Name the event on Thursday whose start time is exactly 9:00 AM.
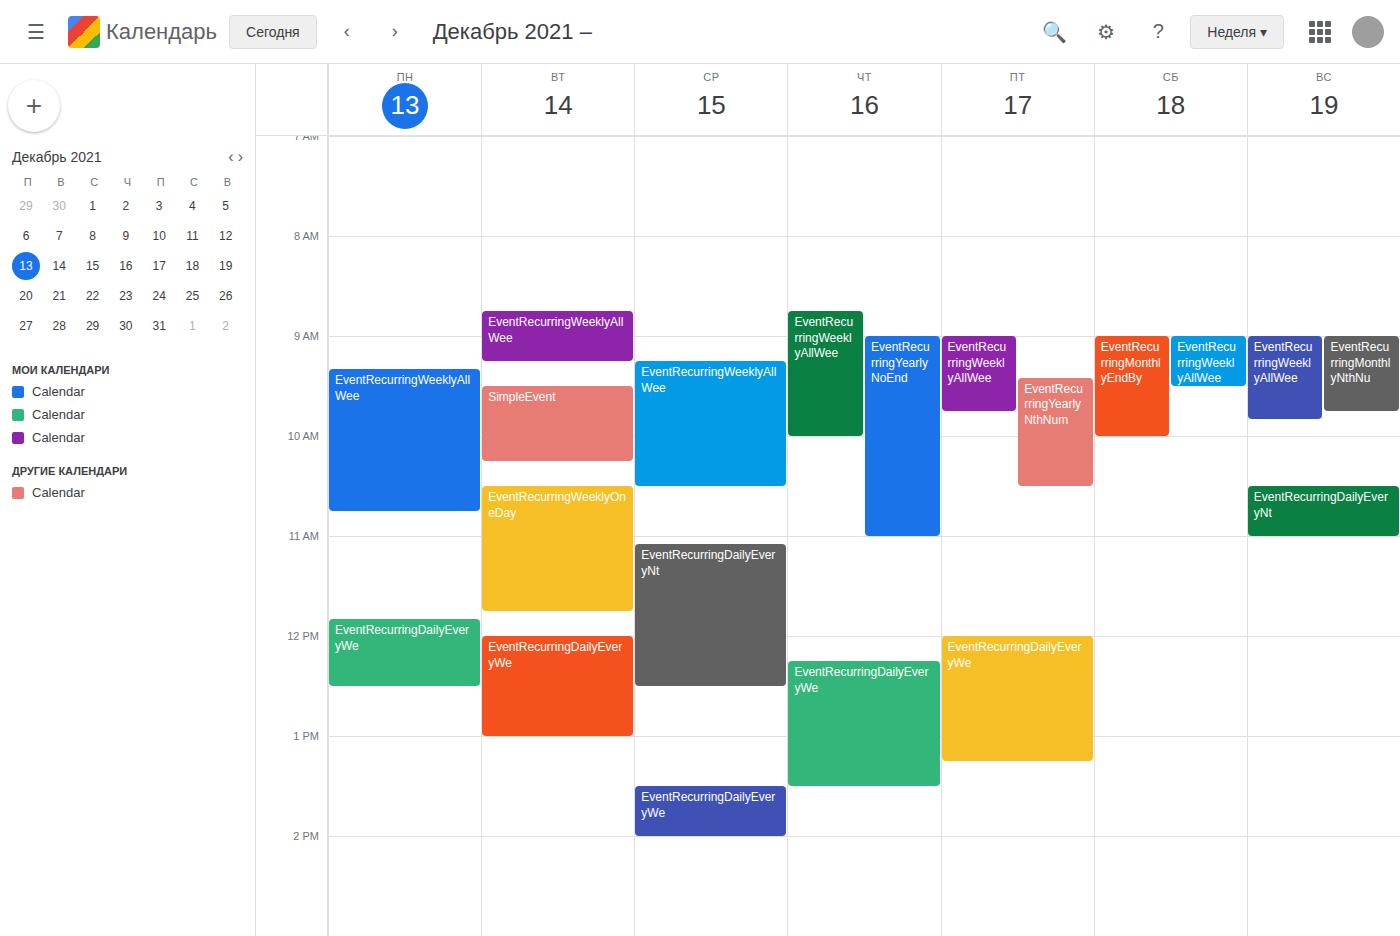
"EventRecurringYearlyNoEnd"